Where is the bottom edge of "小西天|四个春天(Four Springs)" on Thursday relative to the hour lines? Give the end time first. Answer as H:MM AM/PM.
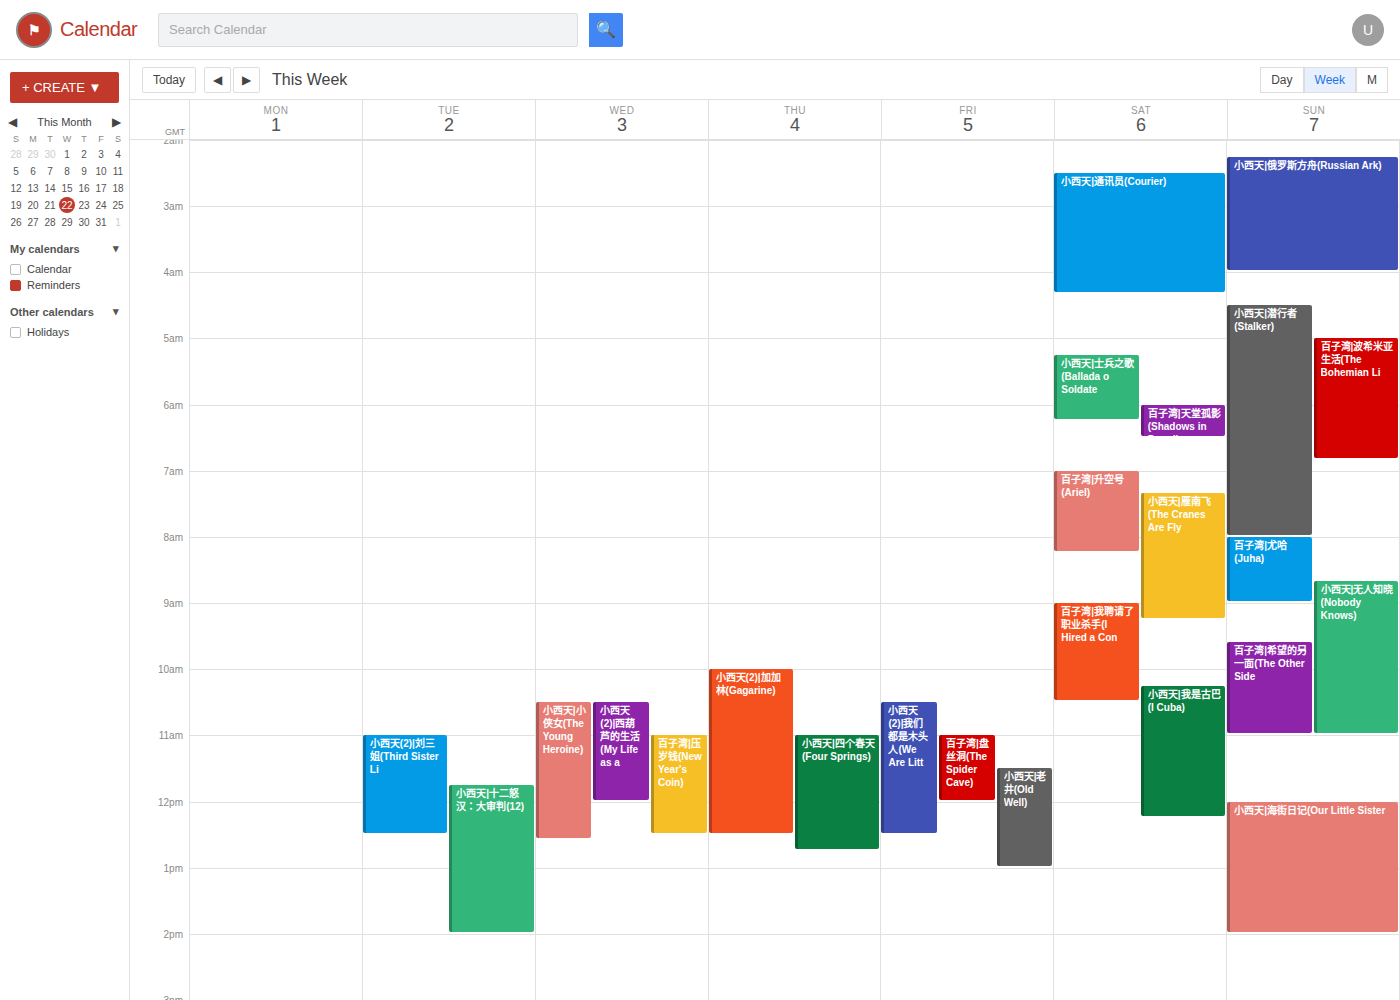
12:45 PM -- neither: three quarters of the way from the 12 PM line to the 1 PM line.